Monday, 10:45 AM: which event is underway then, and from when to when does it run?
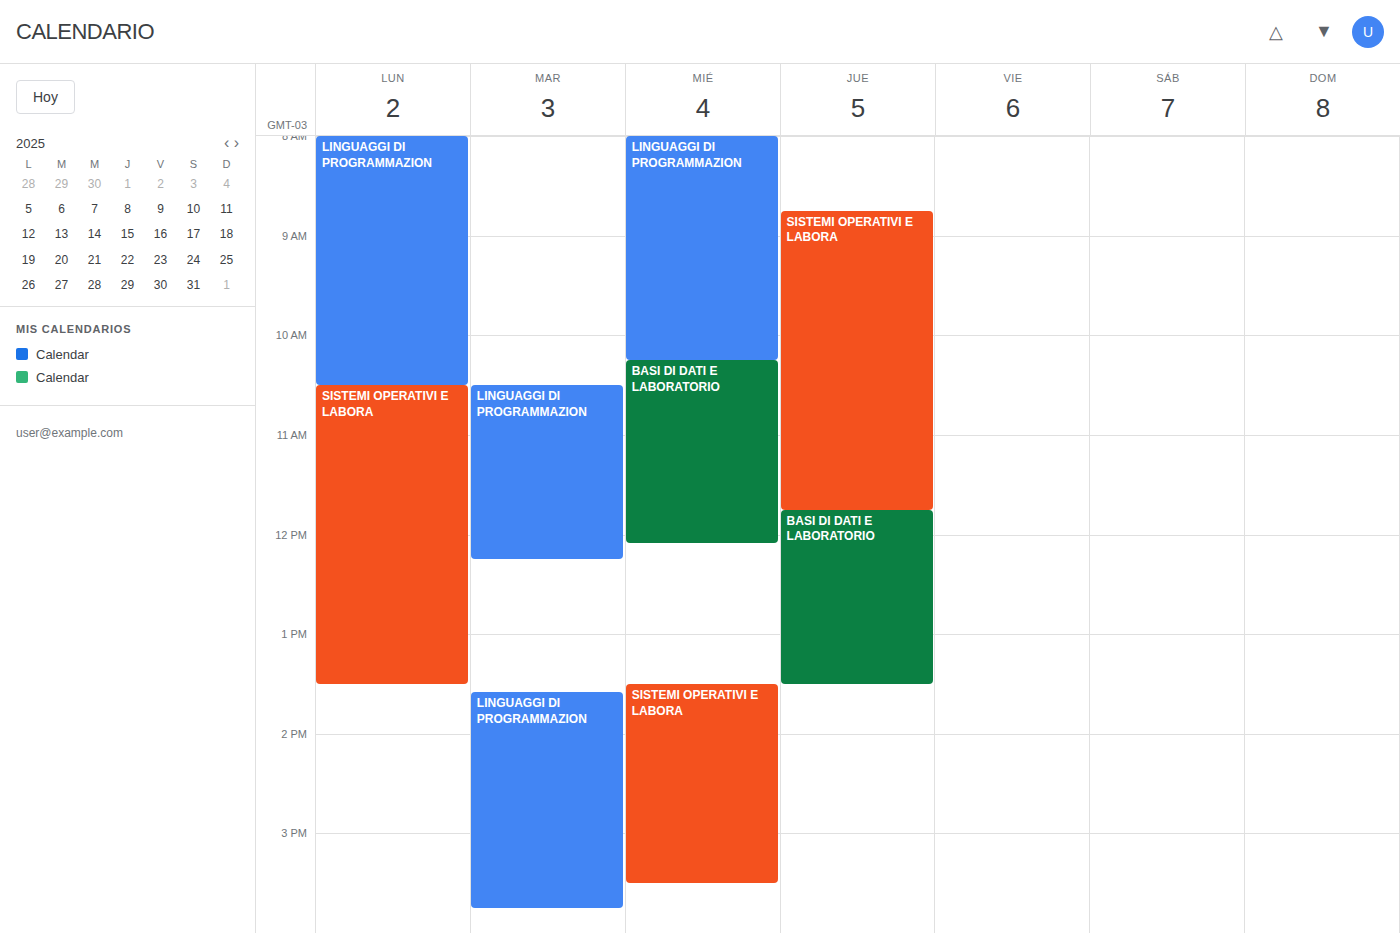
"SISTEMI OPERATIVI E LABORA", 10:30 AM to 1:30 PM